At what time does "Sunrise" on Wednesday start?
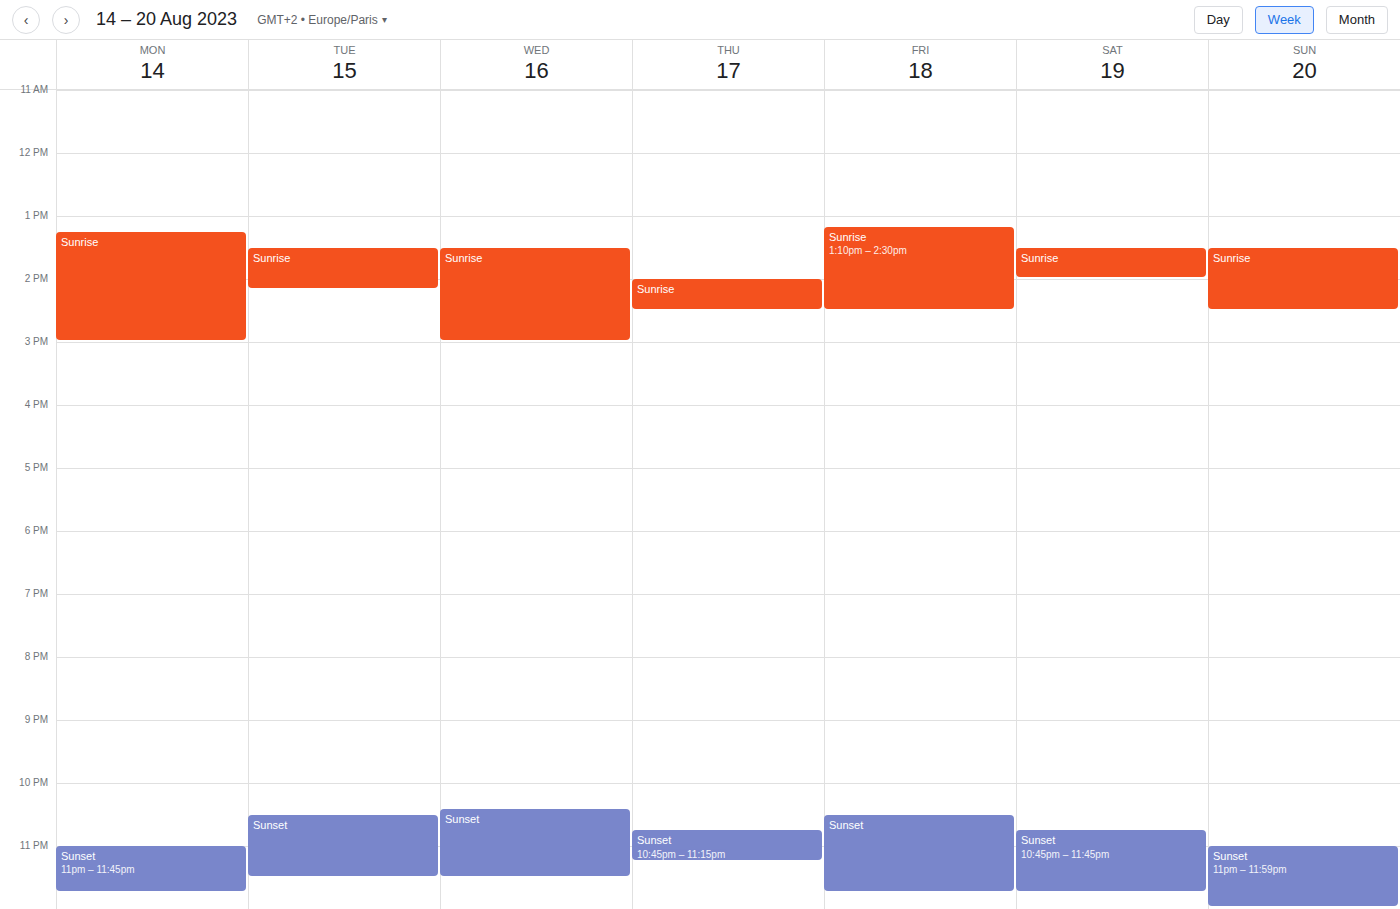
1:30 PM